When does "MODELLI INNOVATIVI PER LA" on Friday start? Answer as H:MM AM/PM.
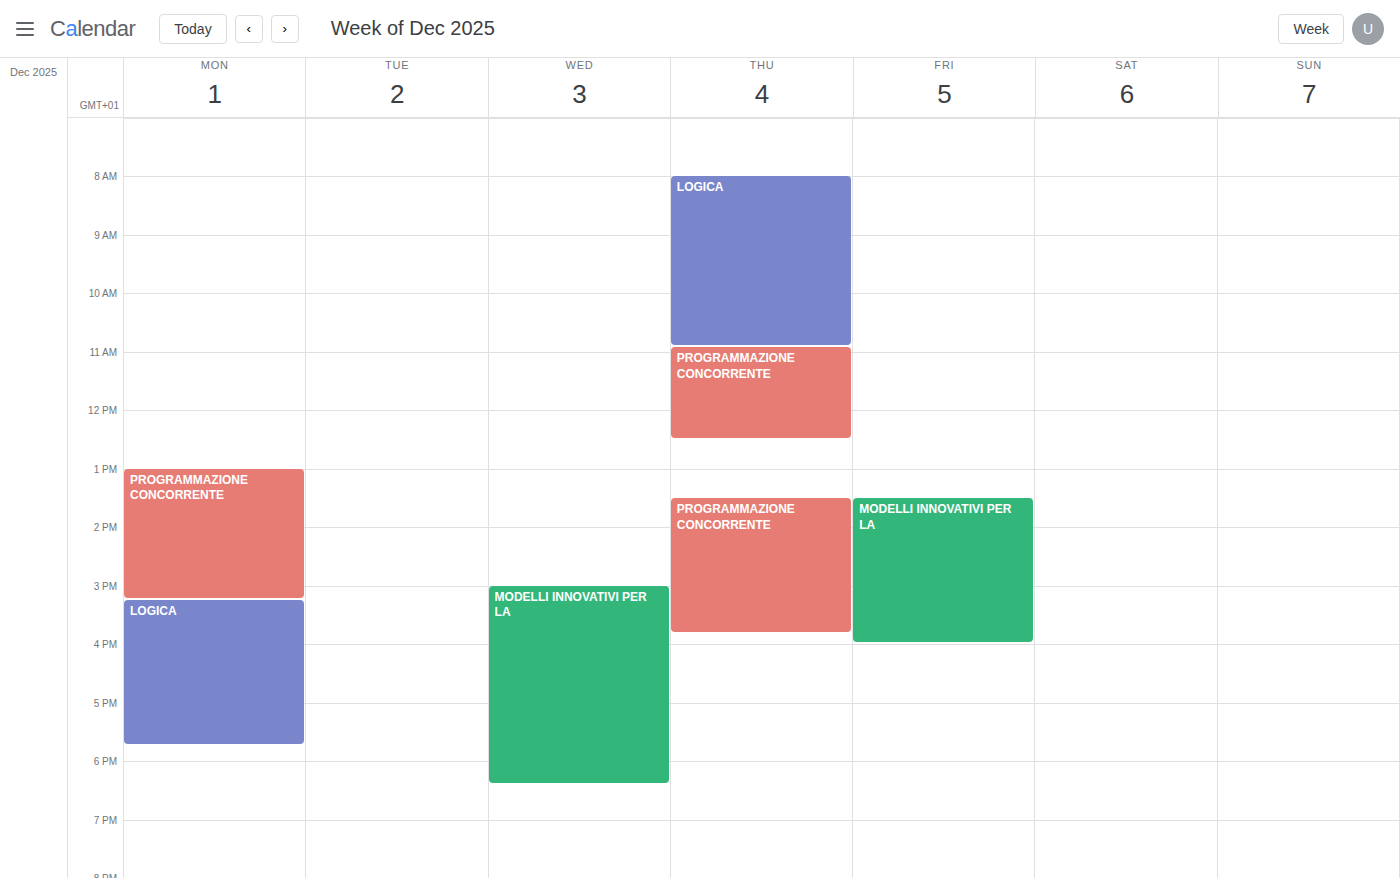
1:30 PM